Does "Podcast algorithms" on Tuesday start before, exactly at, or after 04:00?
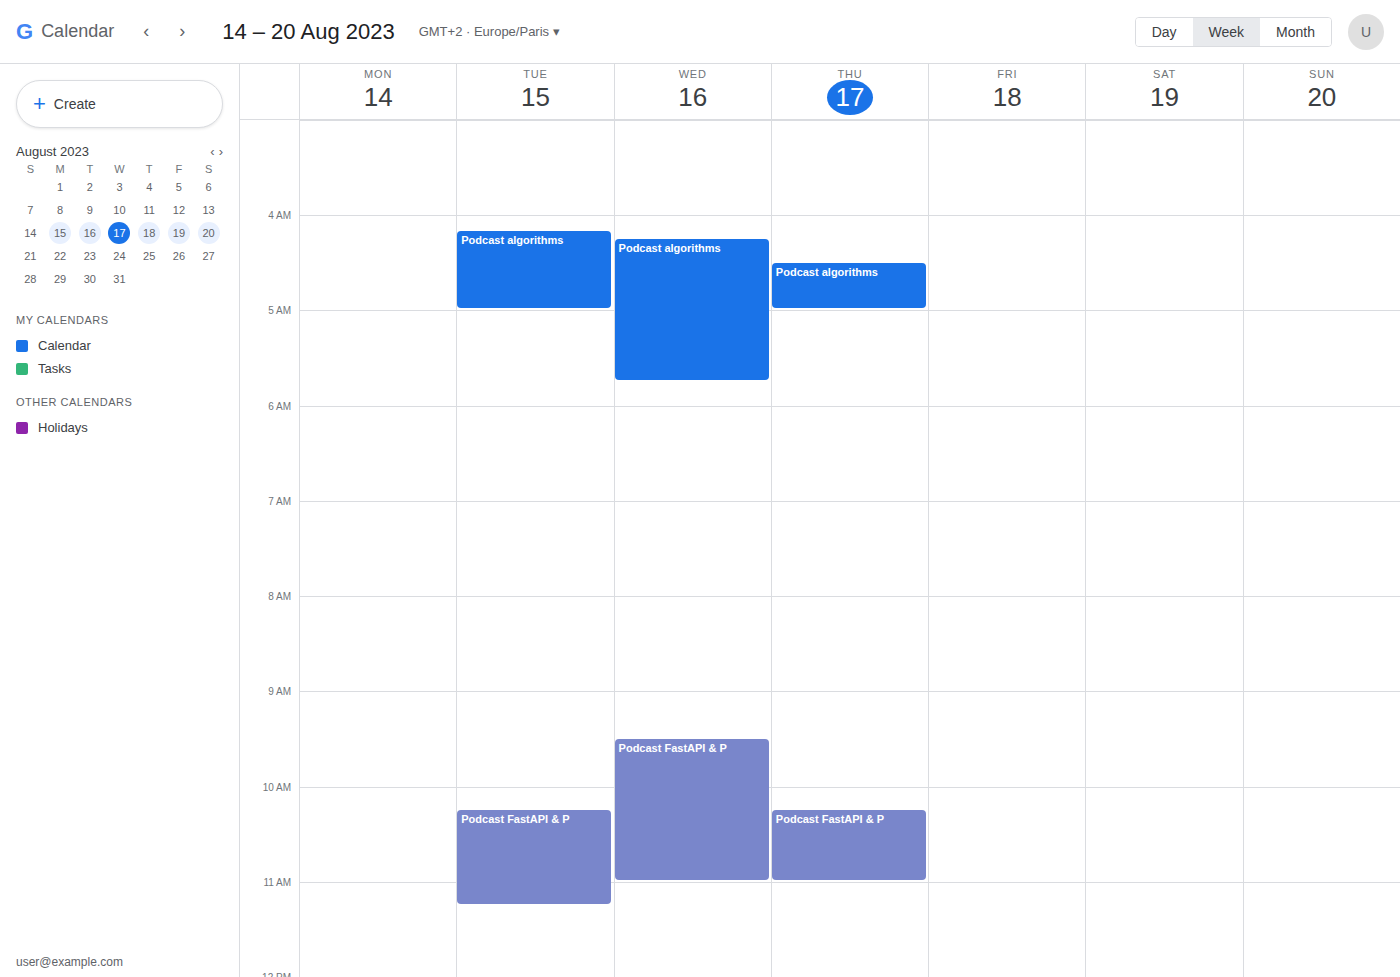
04:10 -- after 04:00, 10 minutes below the 04:00 line.